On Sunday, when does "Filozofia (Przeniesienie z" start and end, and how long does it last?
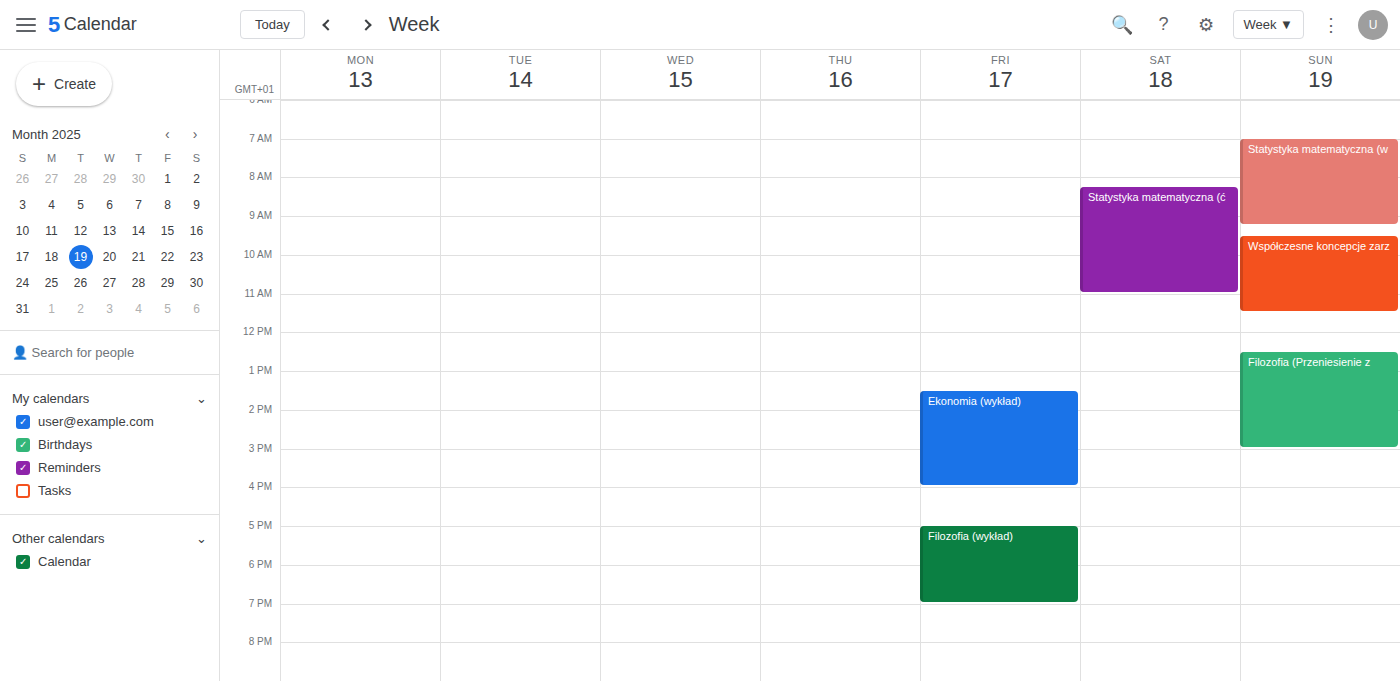
12:30 PM to 3:00 PM, 2 hours 30 minutes